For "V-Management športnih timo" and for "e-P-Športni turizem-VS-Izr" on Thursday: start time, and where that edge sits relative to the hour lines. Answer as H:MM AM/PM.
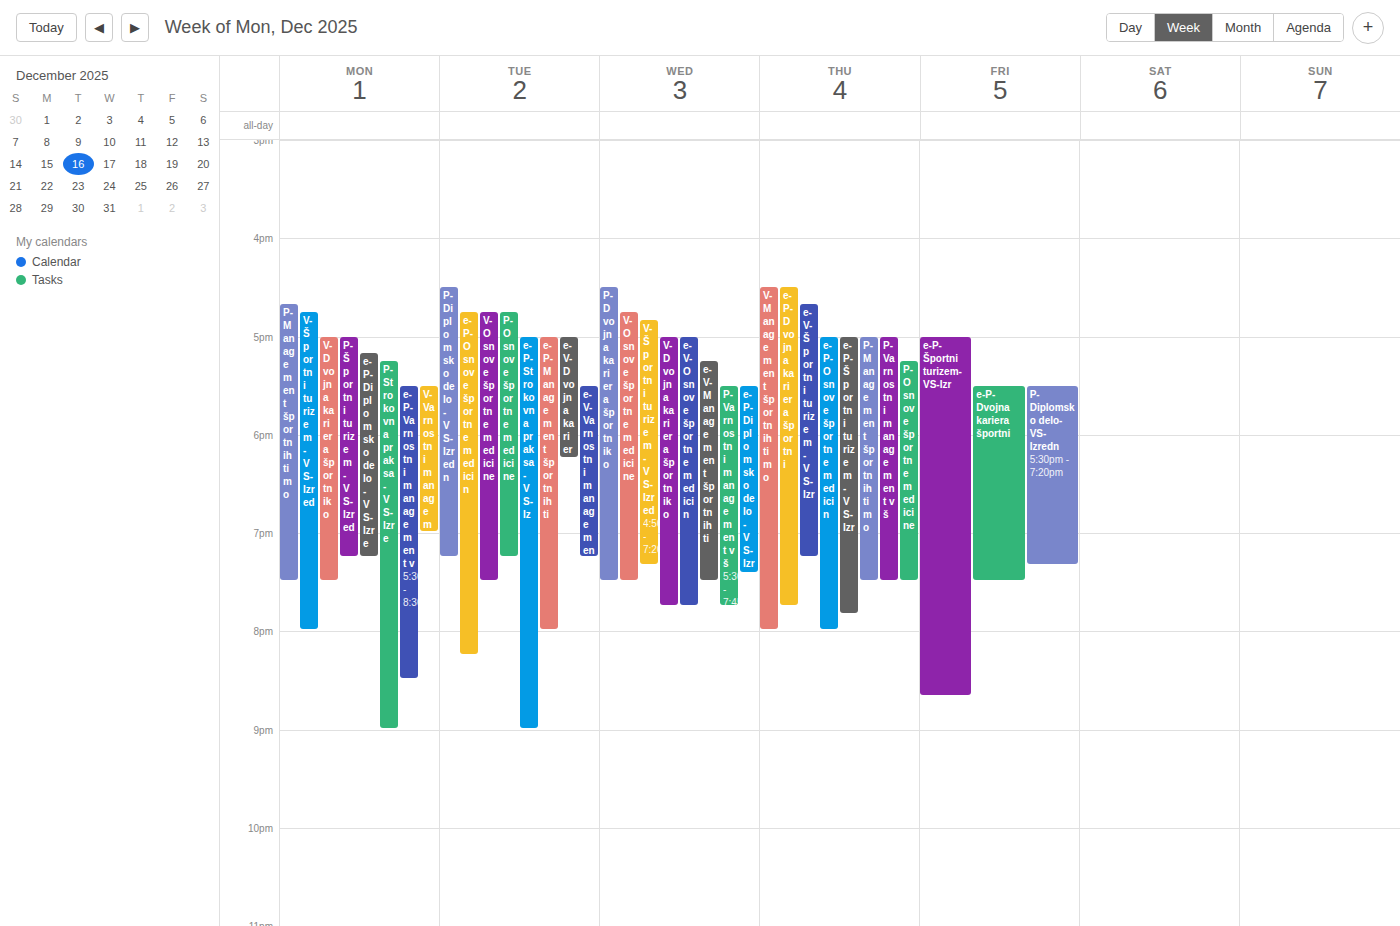
"V-Management športnih timo": 4:30 PM, halfway between the 4 PM and 5 PM lines. "e-P-Športni turizem-VS-Izr": 5:00 PM, exactly on the 5 PM line.